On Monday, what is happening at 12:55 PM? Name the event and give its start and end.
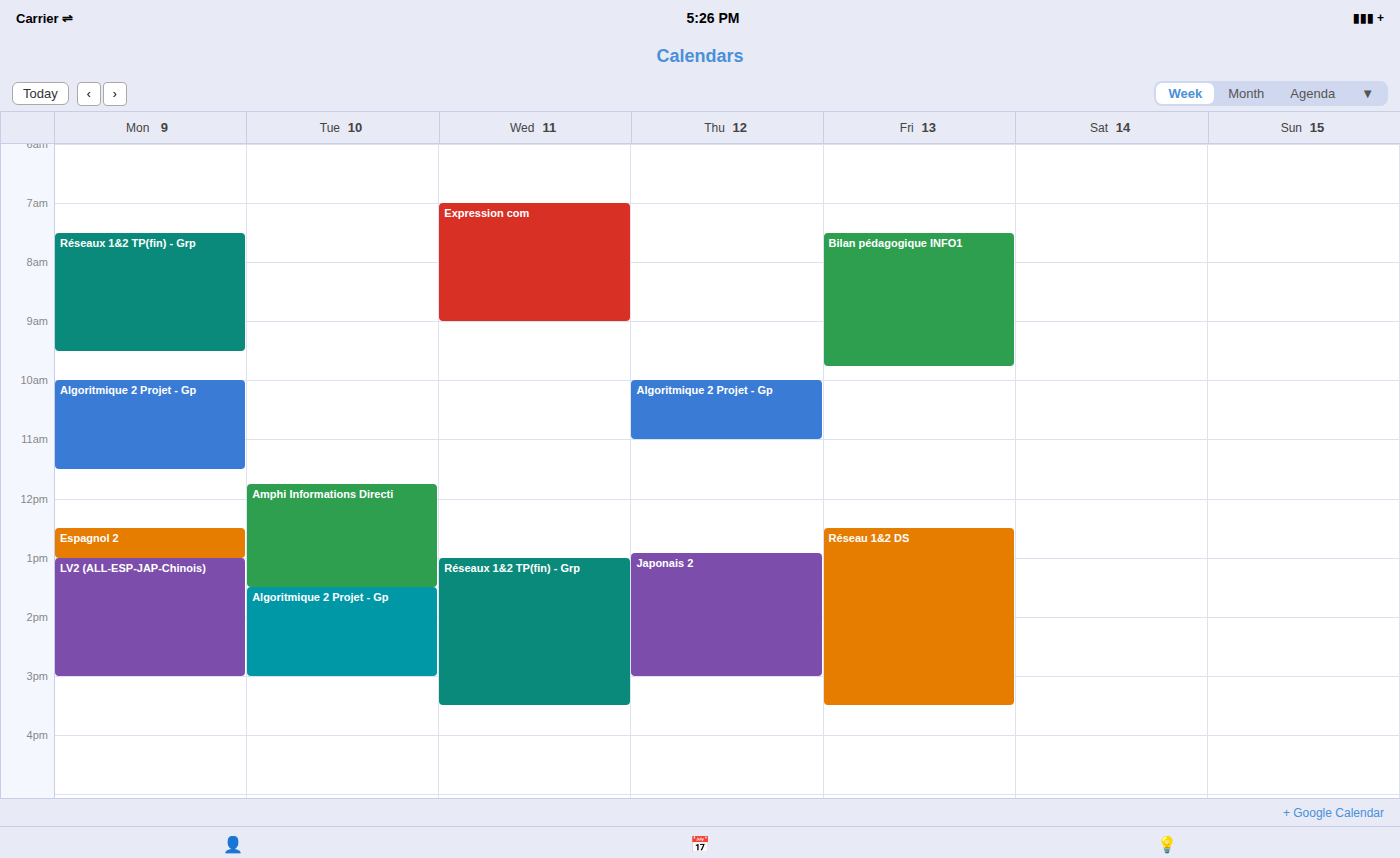
"Espagnol 2", 12:30 PM to 1:00 PM